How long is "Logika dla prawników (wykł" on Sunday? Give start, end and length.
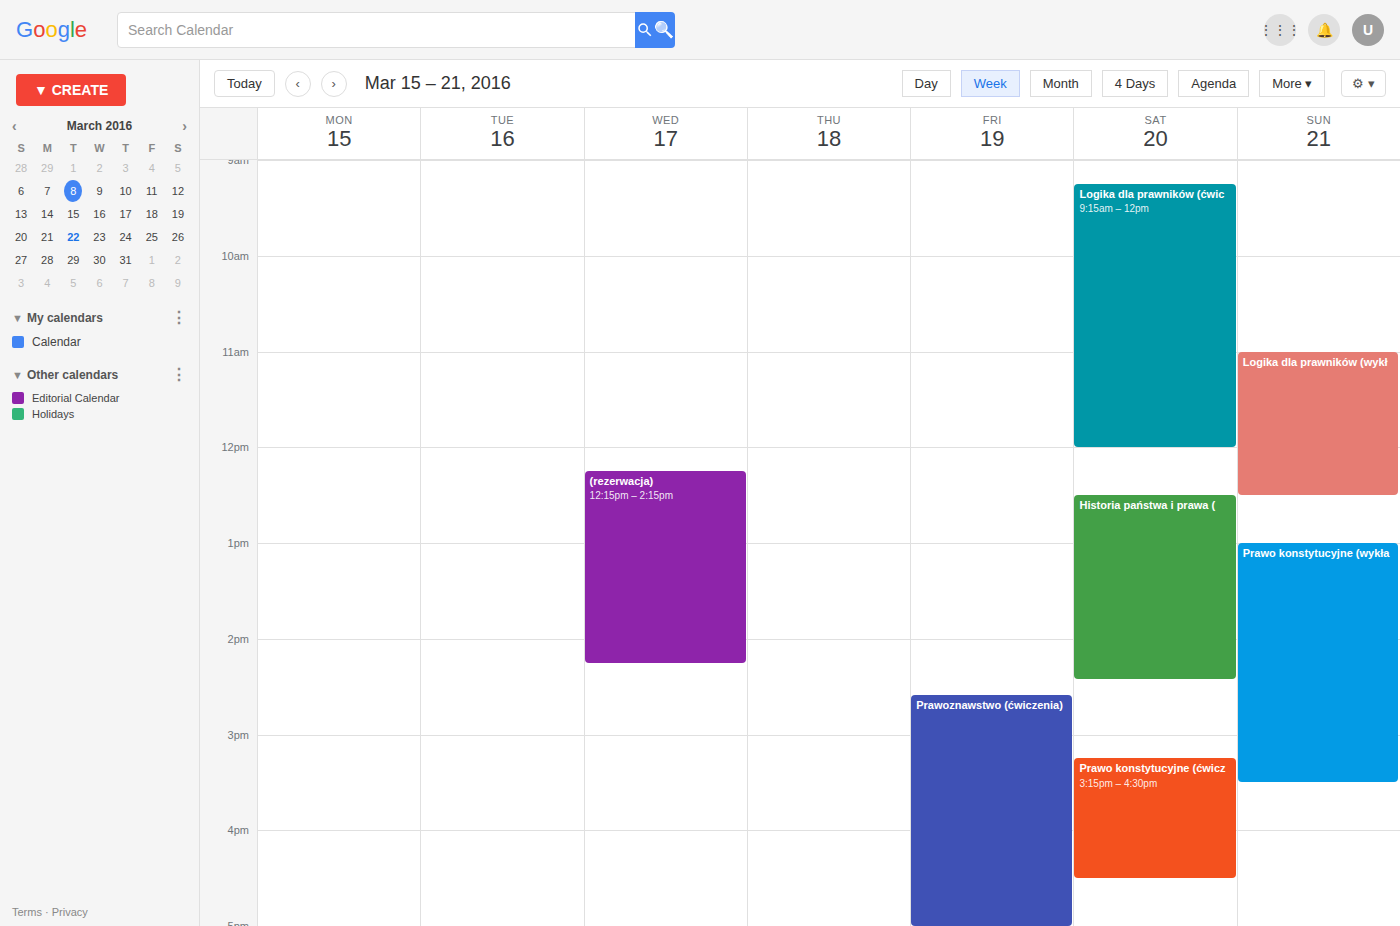
11:00 AM to 12:30 PM, 1 hour 30 minutes